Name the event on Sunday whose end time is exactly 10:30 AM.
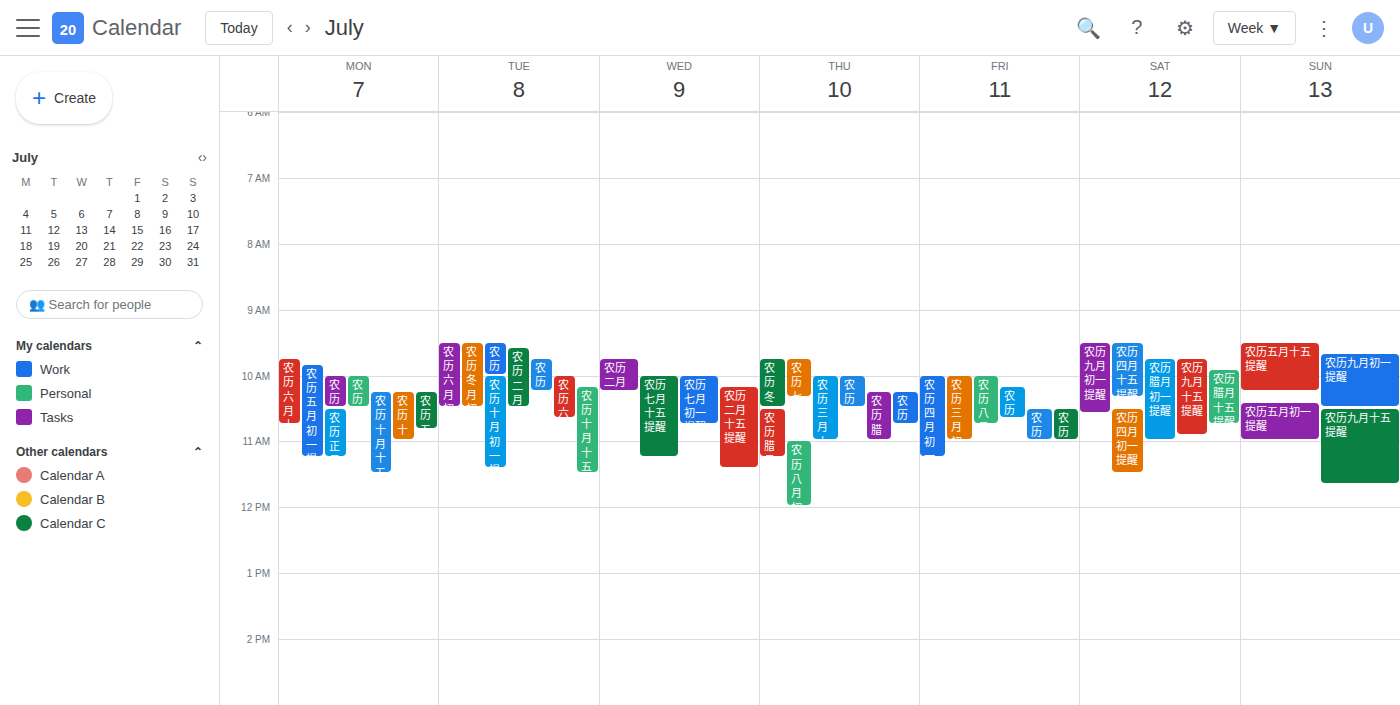
"农历九月初一提醒"